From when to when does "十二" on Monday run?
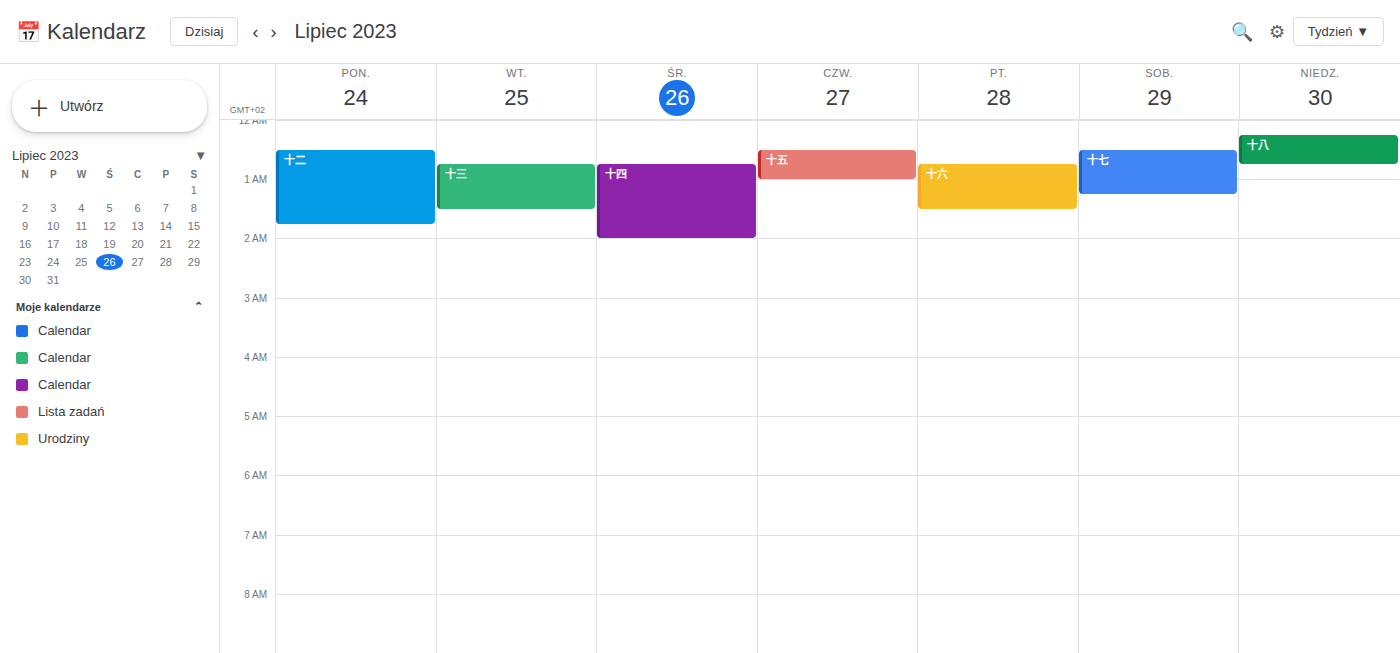
12:30 AM to 1:45 AM